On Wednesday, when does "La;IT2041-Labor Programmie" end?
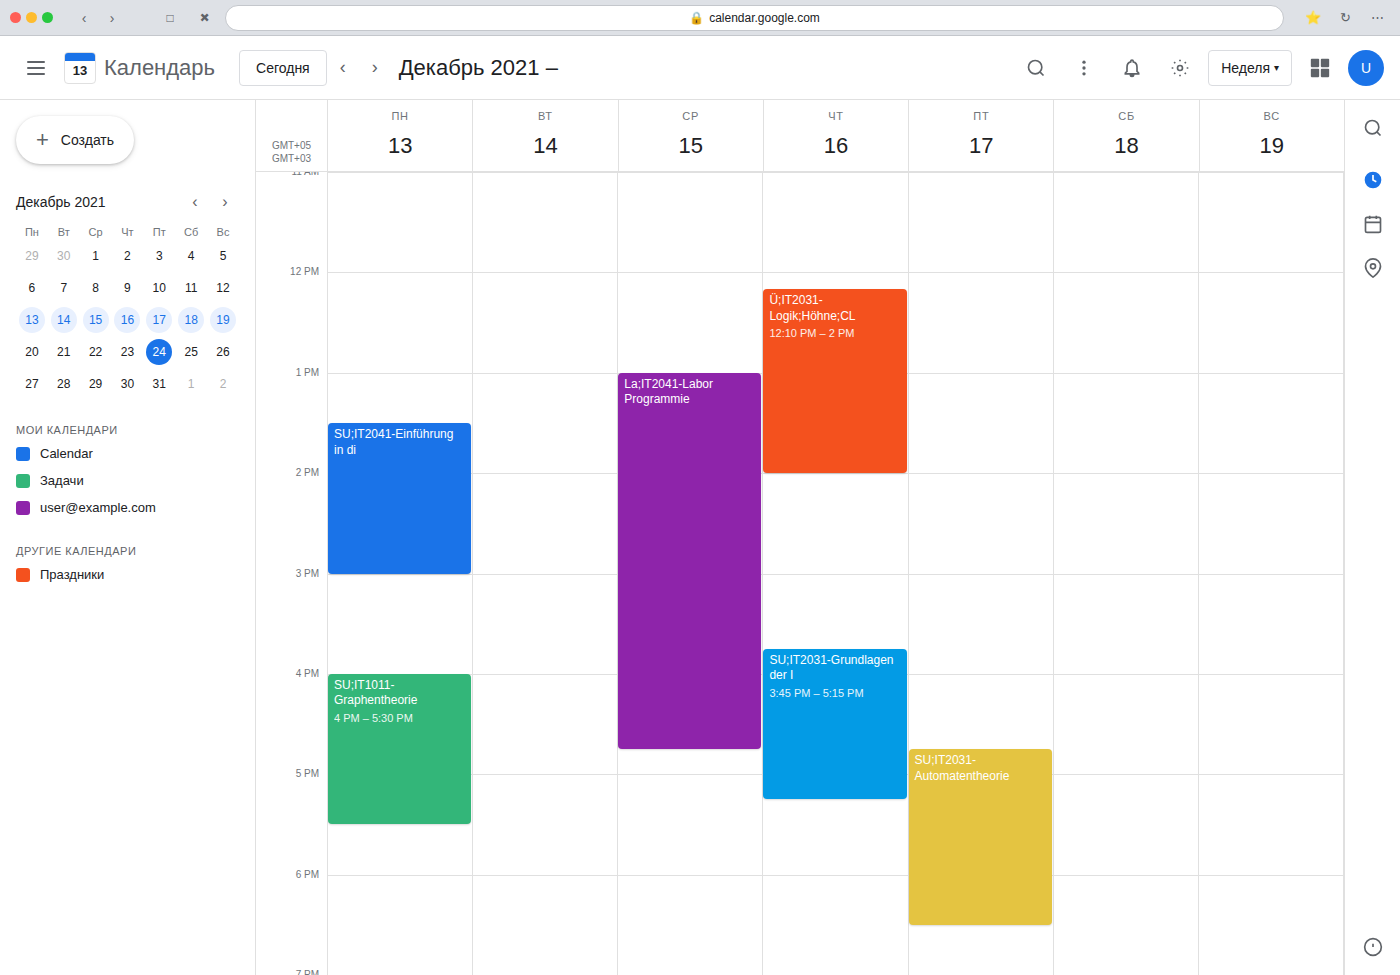
4:45 PM